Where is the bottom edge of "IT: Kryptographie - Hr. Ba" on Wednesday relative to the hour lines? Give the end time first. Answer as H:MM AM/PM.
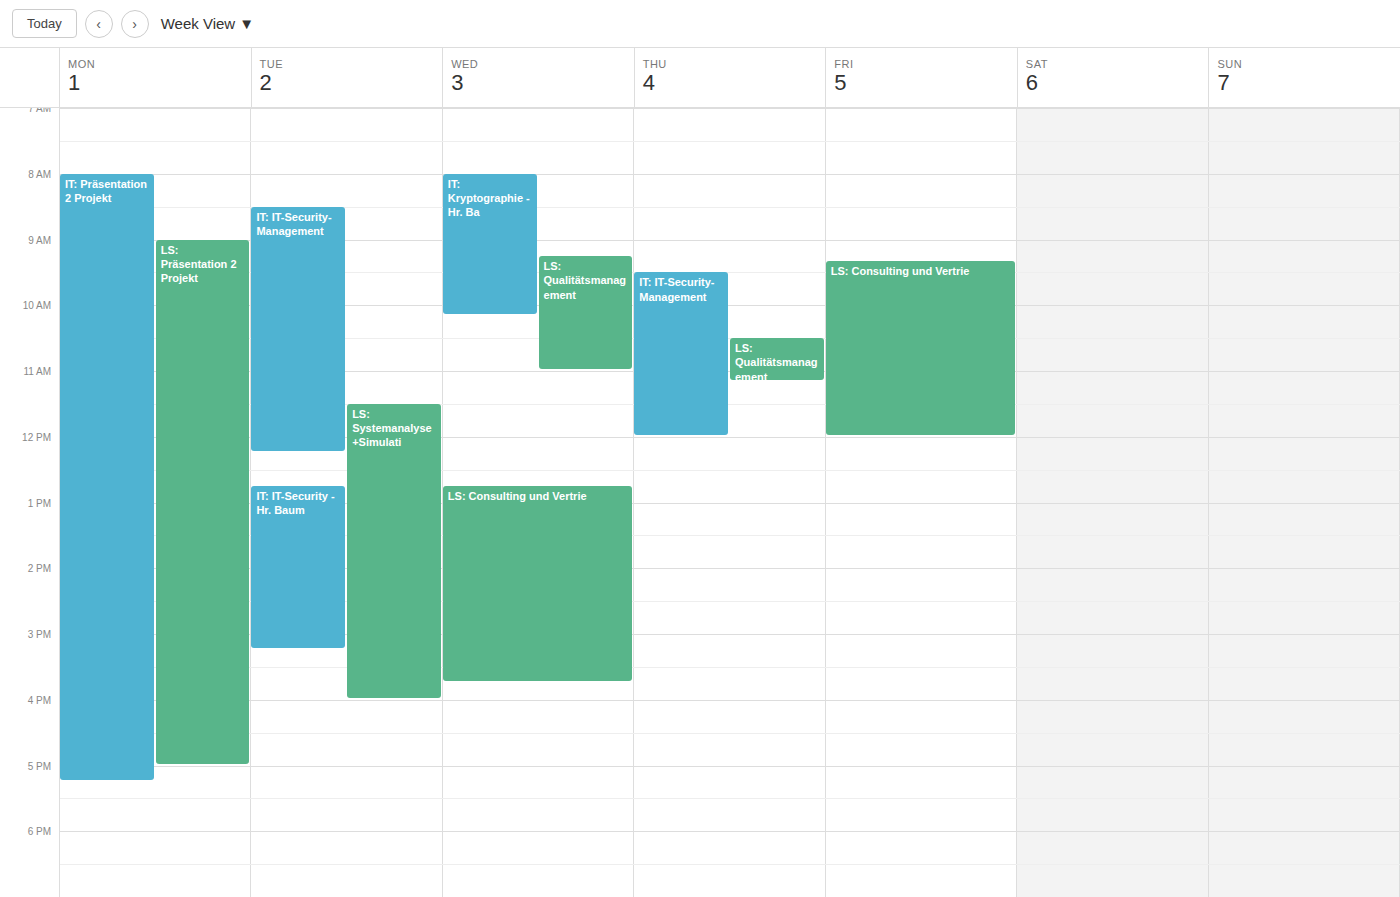
10:10 AM -- neither: 10 minutes below the 10 AM line and 50 minutes above the 11 AM line.